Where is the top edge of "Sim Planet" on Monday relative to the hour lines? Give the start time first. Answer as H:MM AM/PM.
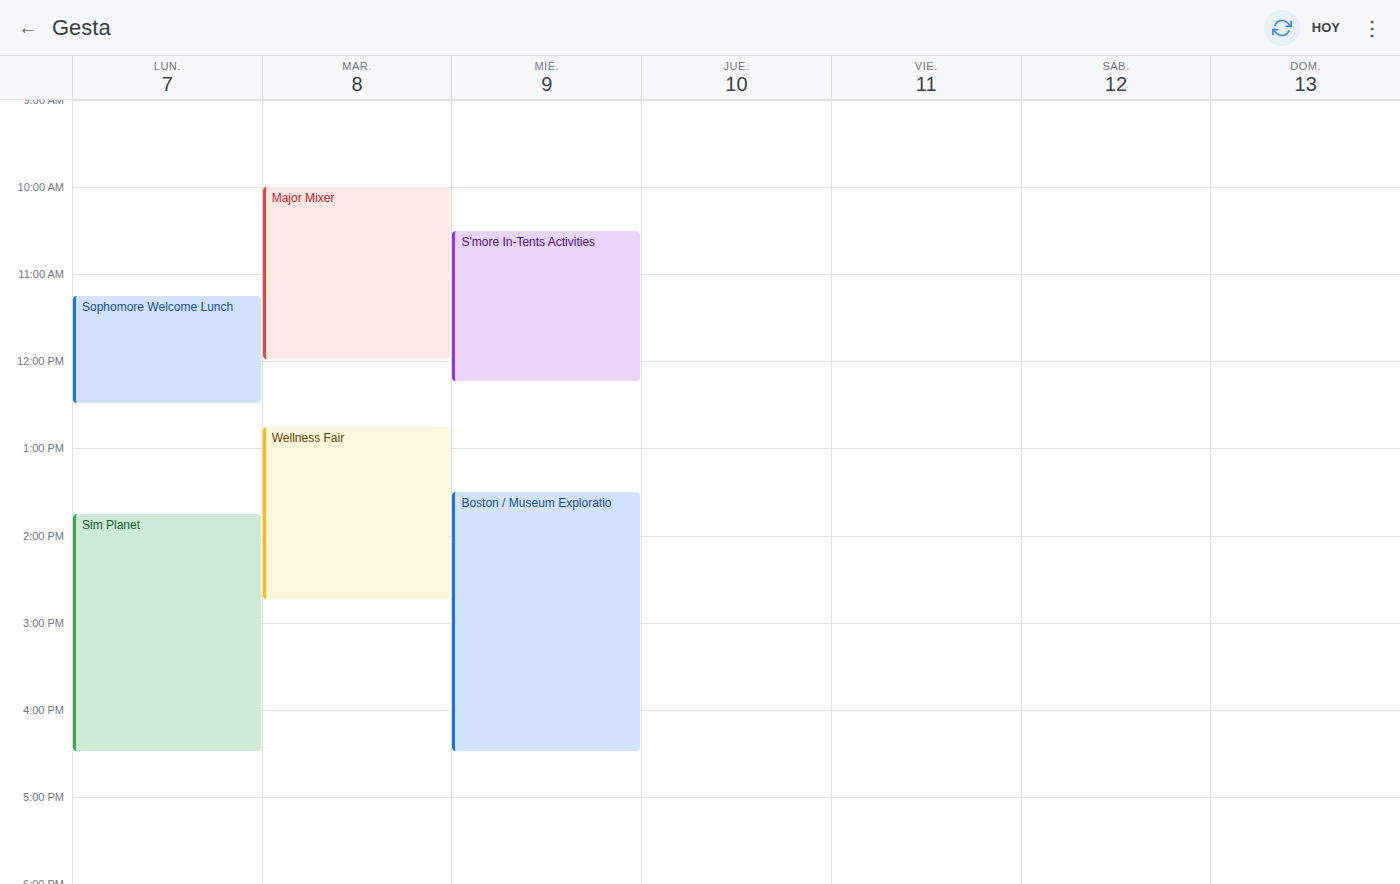
1:45 PM -- neither: three quarters of the way from the 1 PM line to the 2 PM line.